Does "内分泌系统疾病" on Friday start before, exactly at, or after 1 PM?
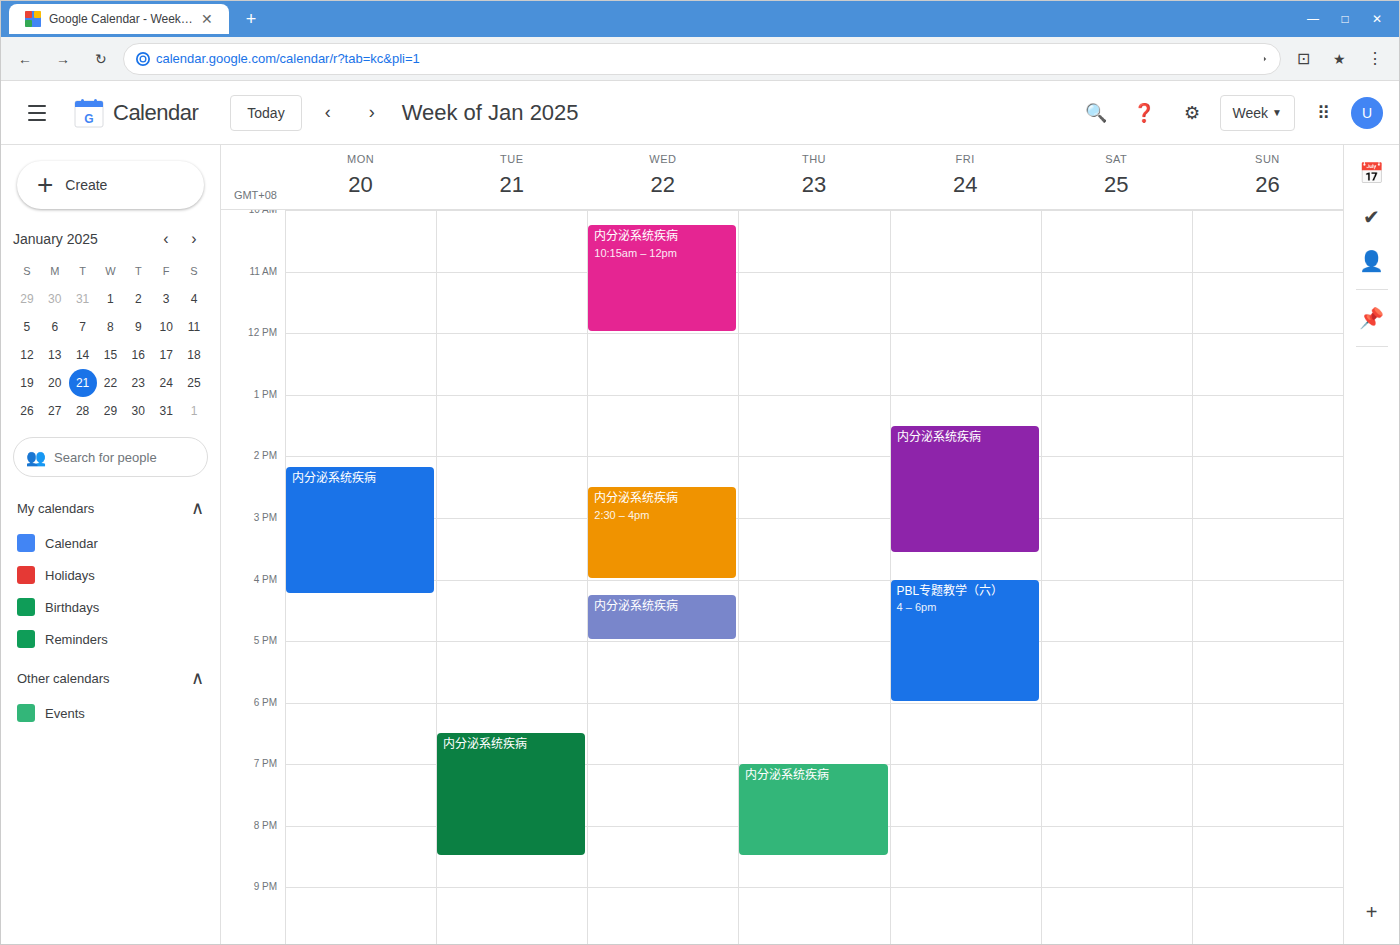
1:30 PM -- after 1 PM, 30 minutes below the 1 PM line.